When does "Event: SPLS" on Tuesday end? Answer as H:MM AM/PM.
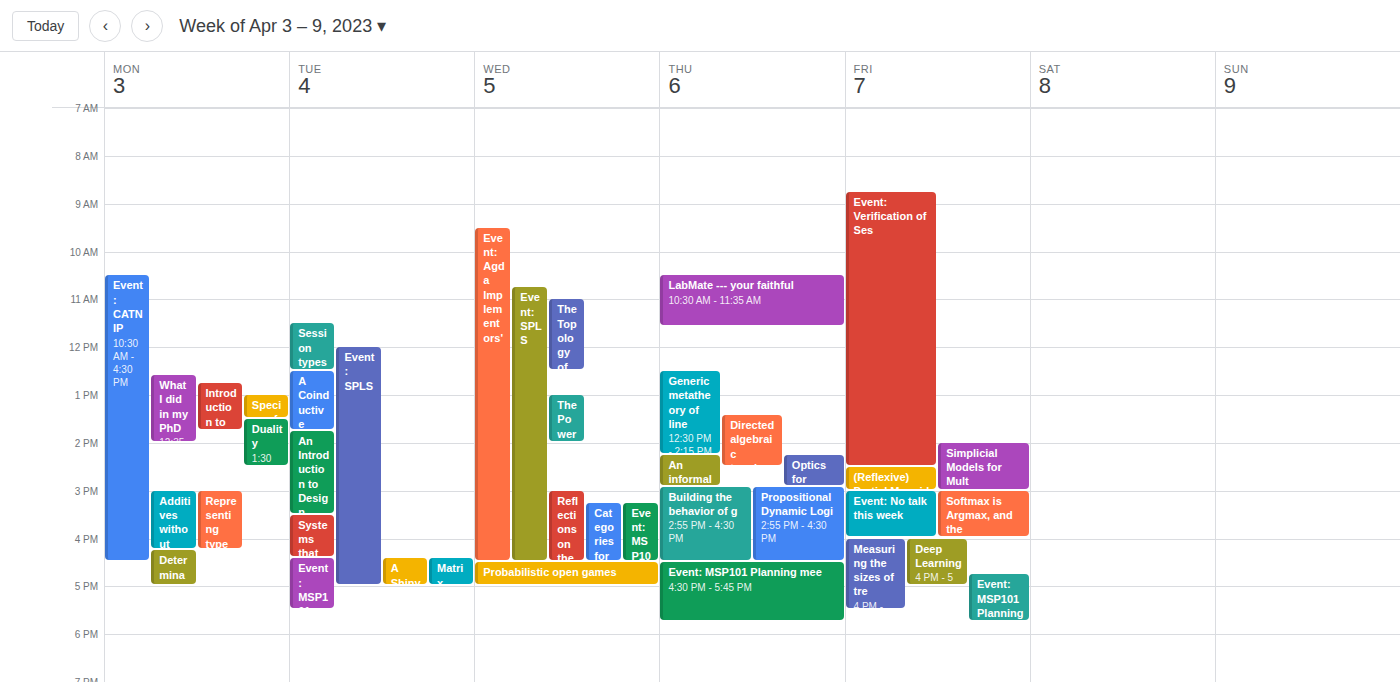
5:00 PM